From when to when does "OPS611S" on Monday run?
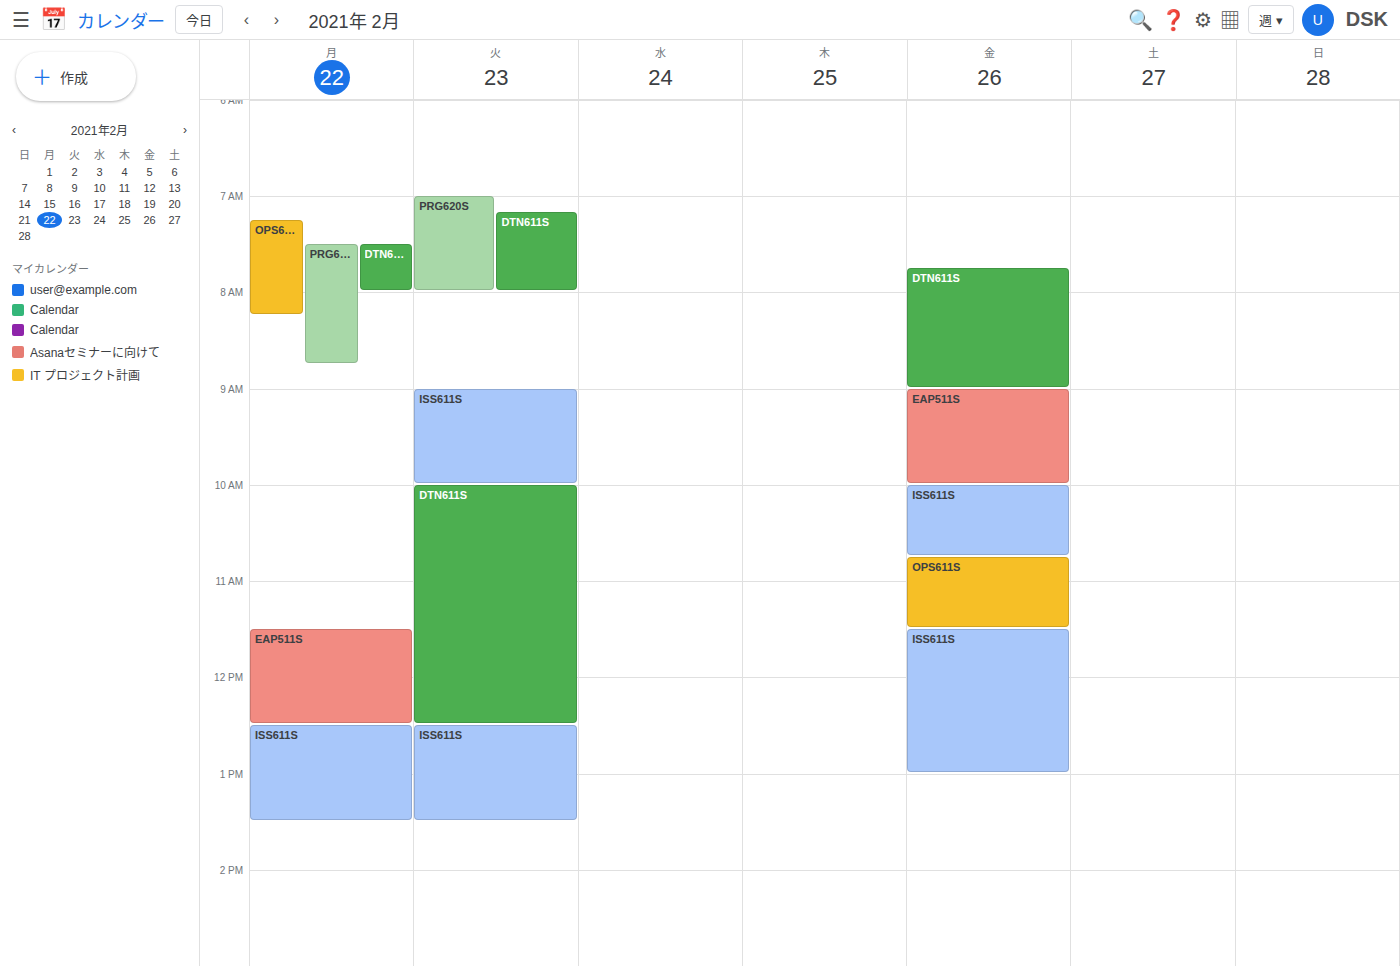
7:15 AM to 8:15 AM